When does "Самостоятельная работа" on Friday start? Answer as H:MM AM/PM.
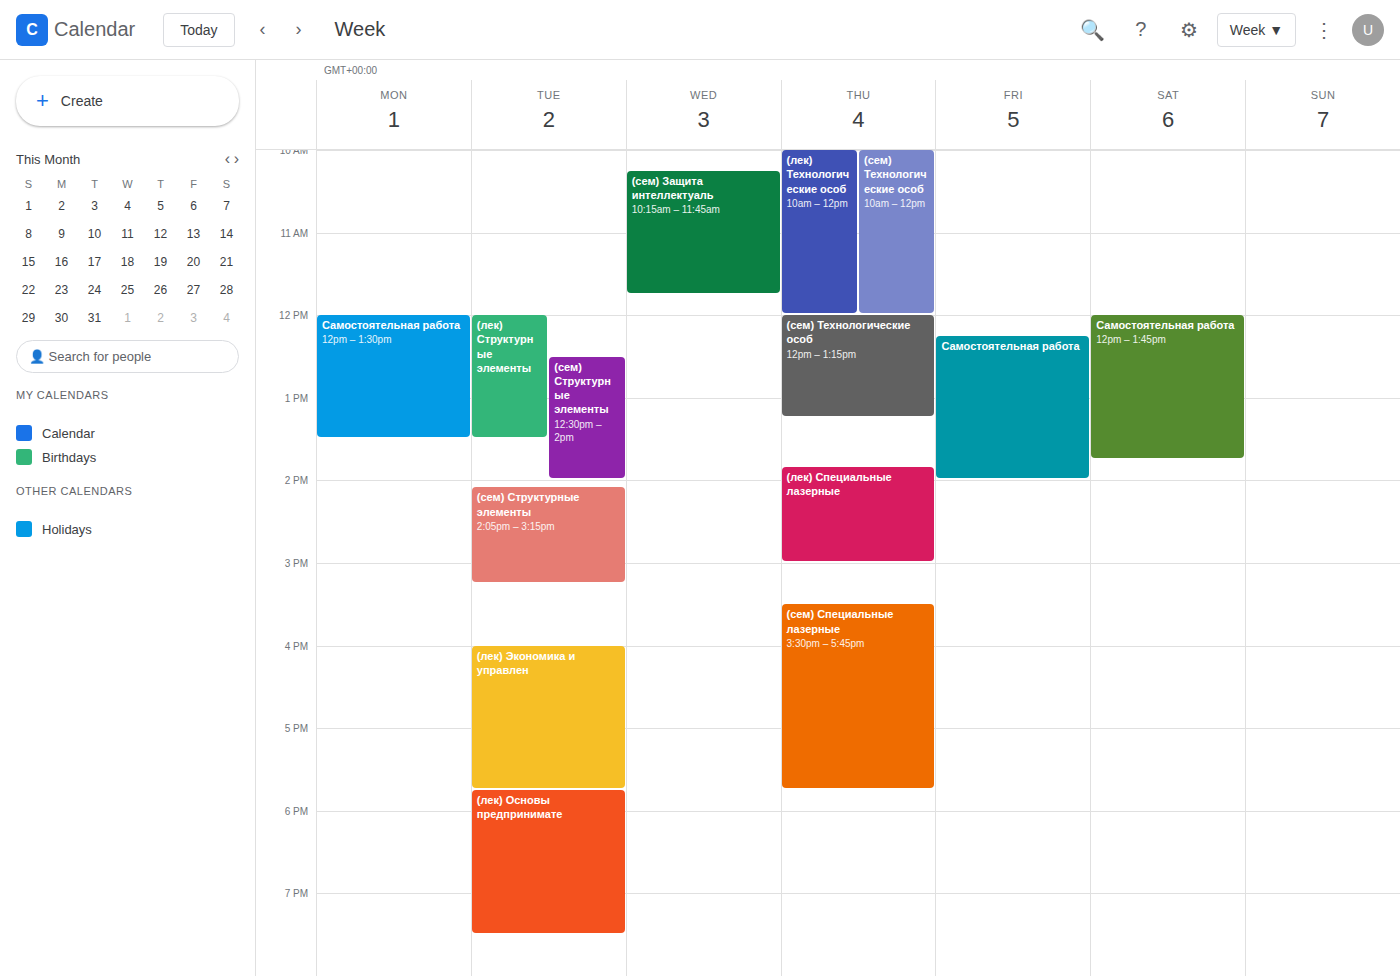
12:15 PM